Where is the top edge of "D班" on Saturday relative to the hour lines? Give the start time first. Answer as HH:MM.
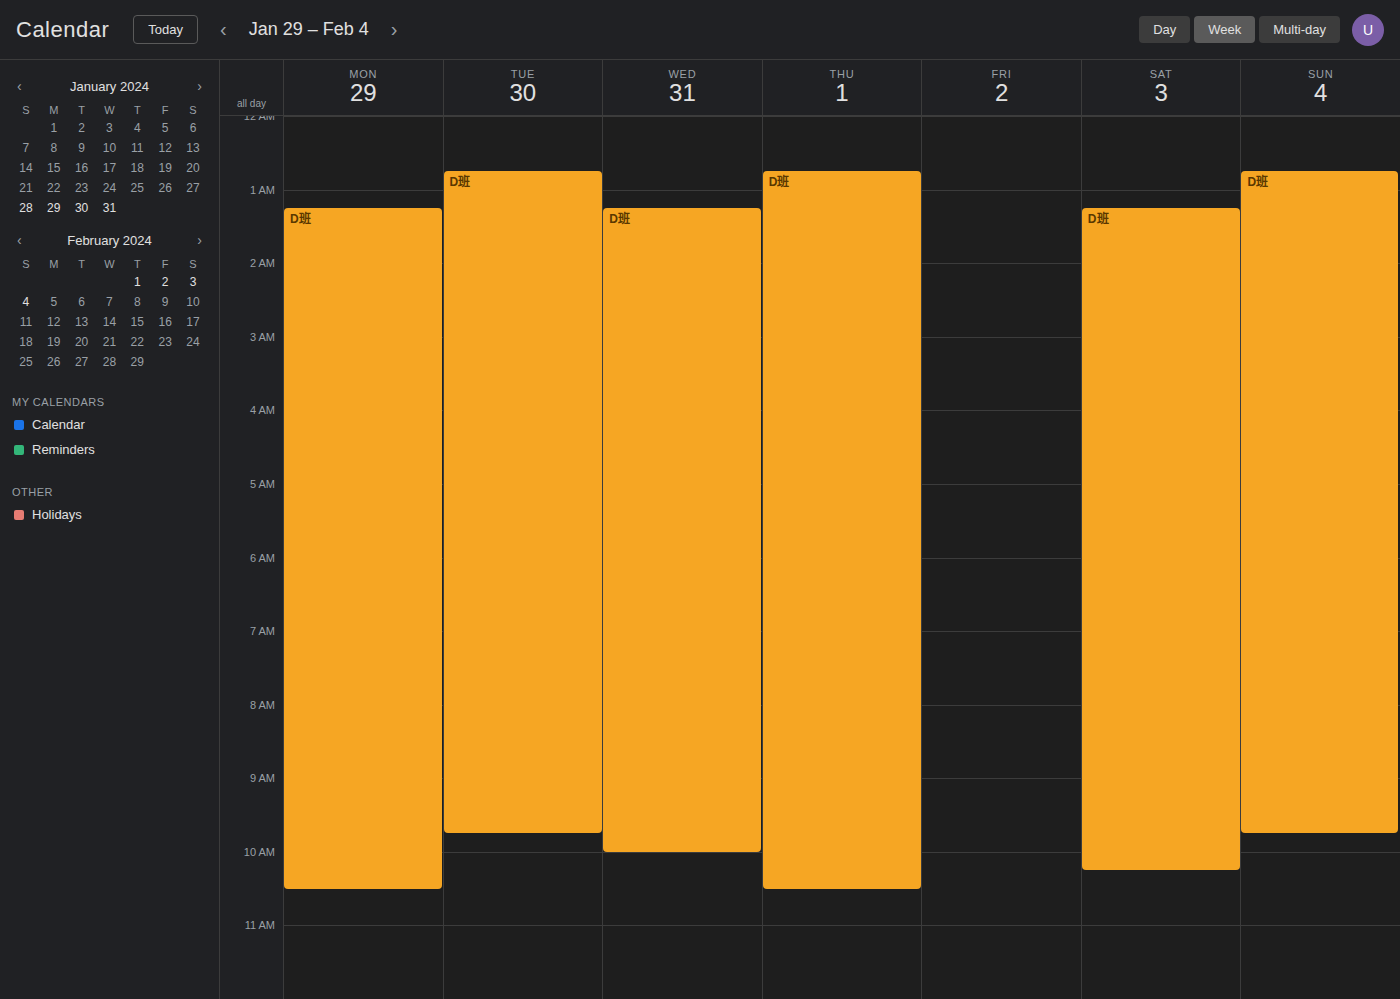
01:15 -- neither: a quarter of the way from the 01:00 line to the 02:00 line.